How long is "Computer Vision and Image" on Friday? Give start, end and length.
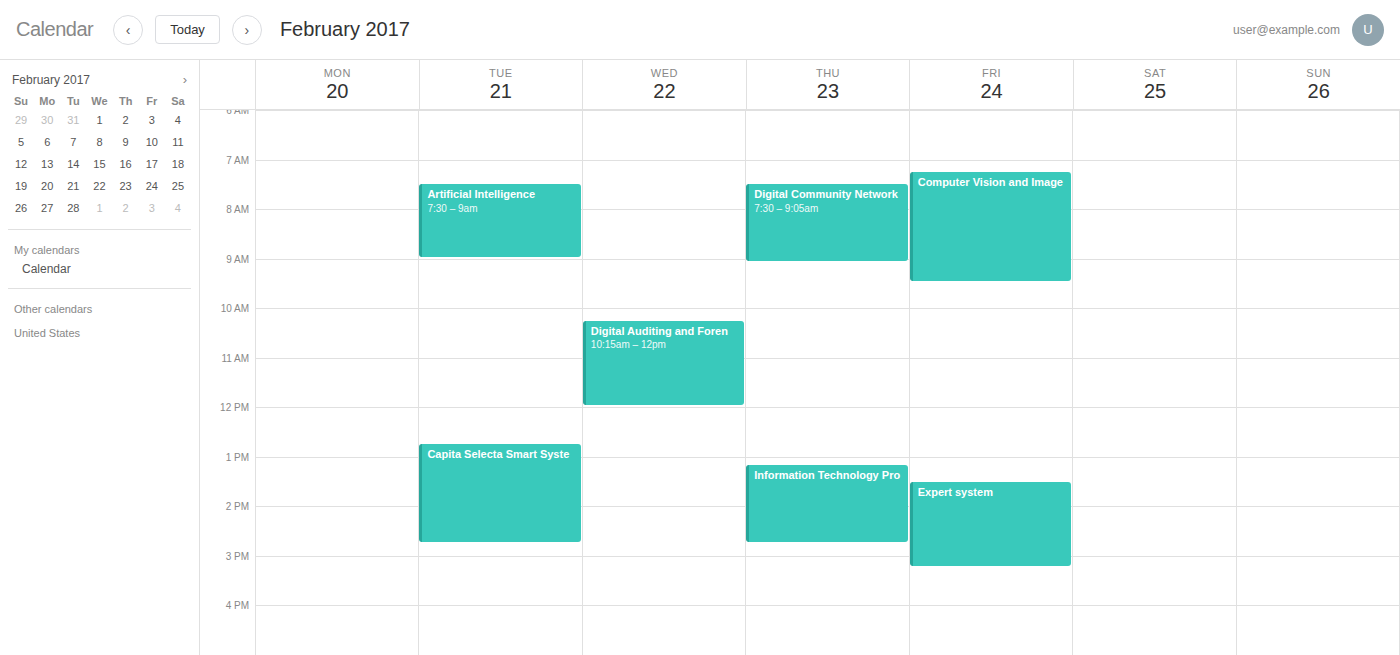
7:15 AM to 9:30 AM, 2 hours 15 minutes